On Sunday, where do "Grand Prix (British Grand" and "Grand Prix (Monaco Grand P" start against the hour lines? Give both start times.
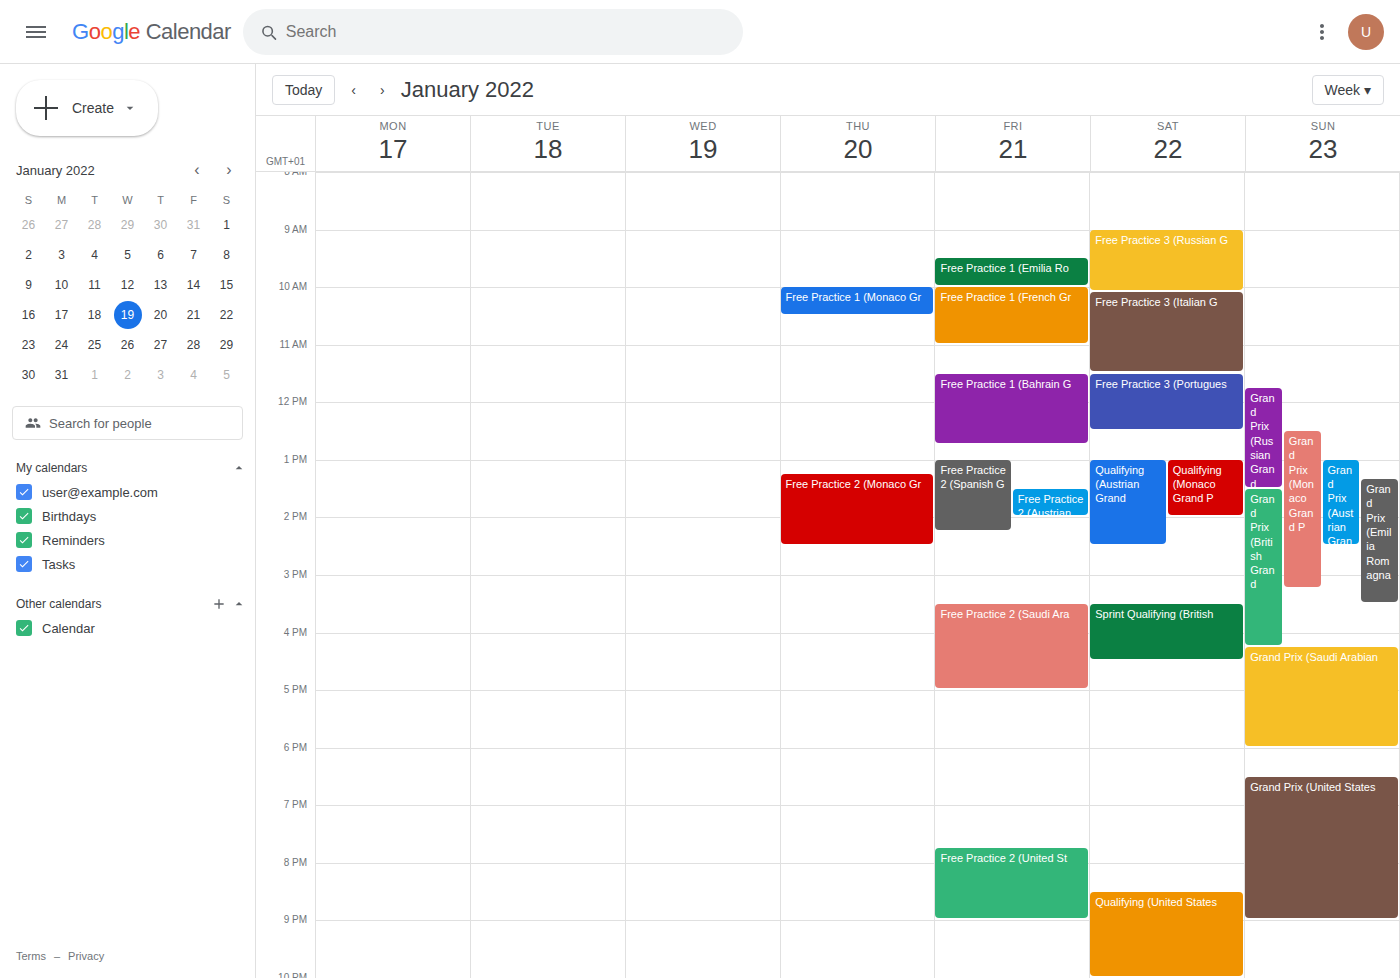
"Grand Prix (British Grand": 1:30 PM, halfway between the 1 PM and 2 PM lines. "Grand Prix (Monaco Grand P": 12:30 PM, halfway between the 12 PM and 1 PM lines.